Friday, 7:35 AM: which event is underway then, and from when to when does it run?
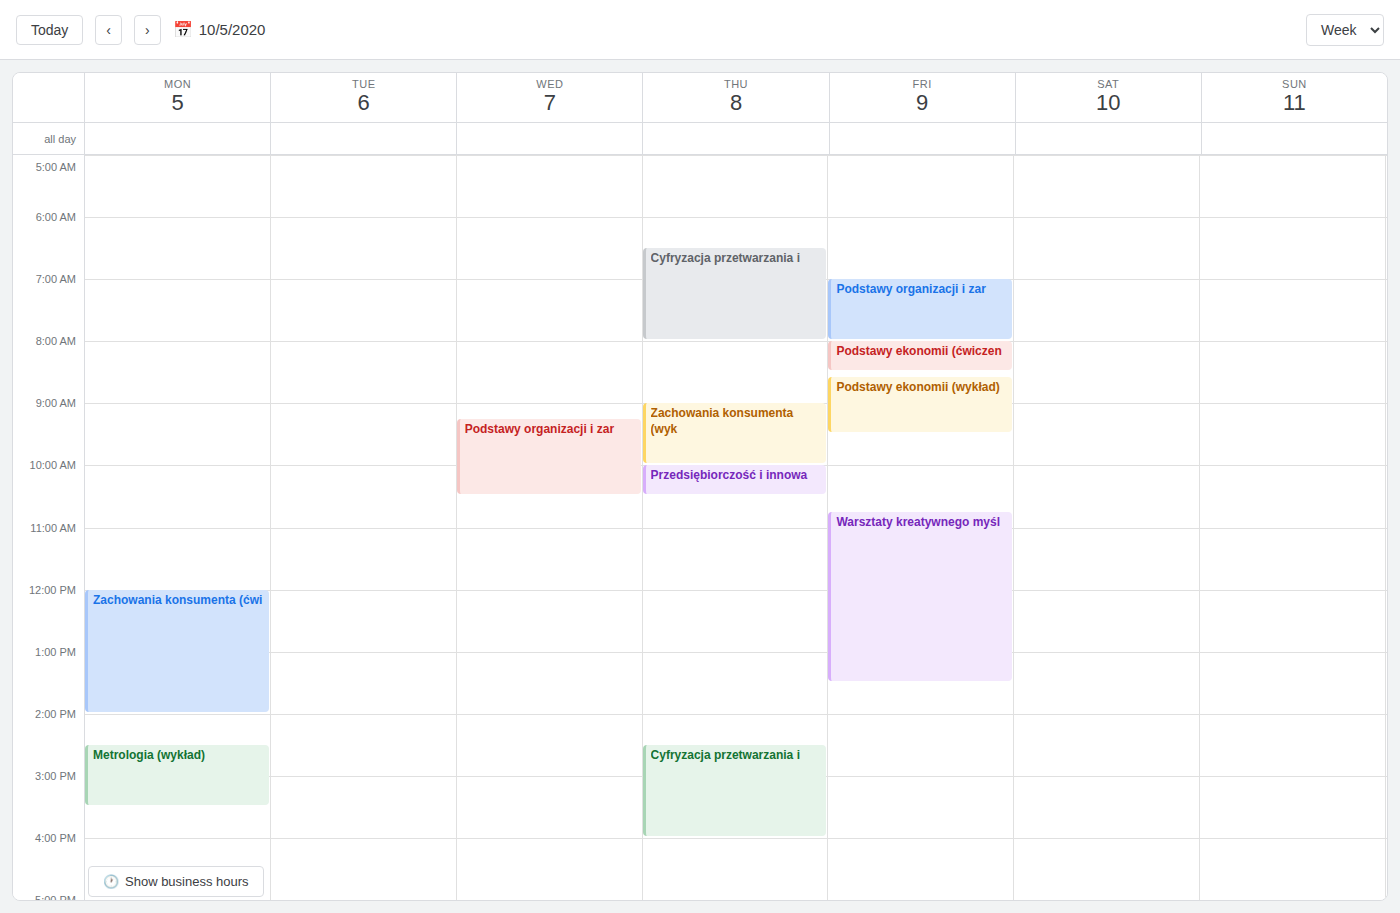
"Podstawy organizacji i zar", 7:00 AM to 8:00 AM